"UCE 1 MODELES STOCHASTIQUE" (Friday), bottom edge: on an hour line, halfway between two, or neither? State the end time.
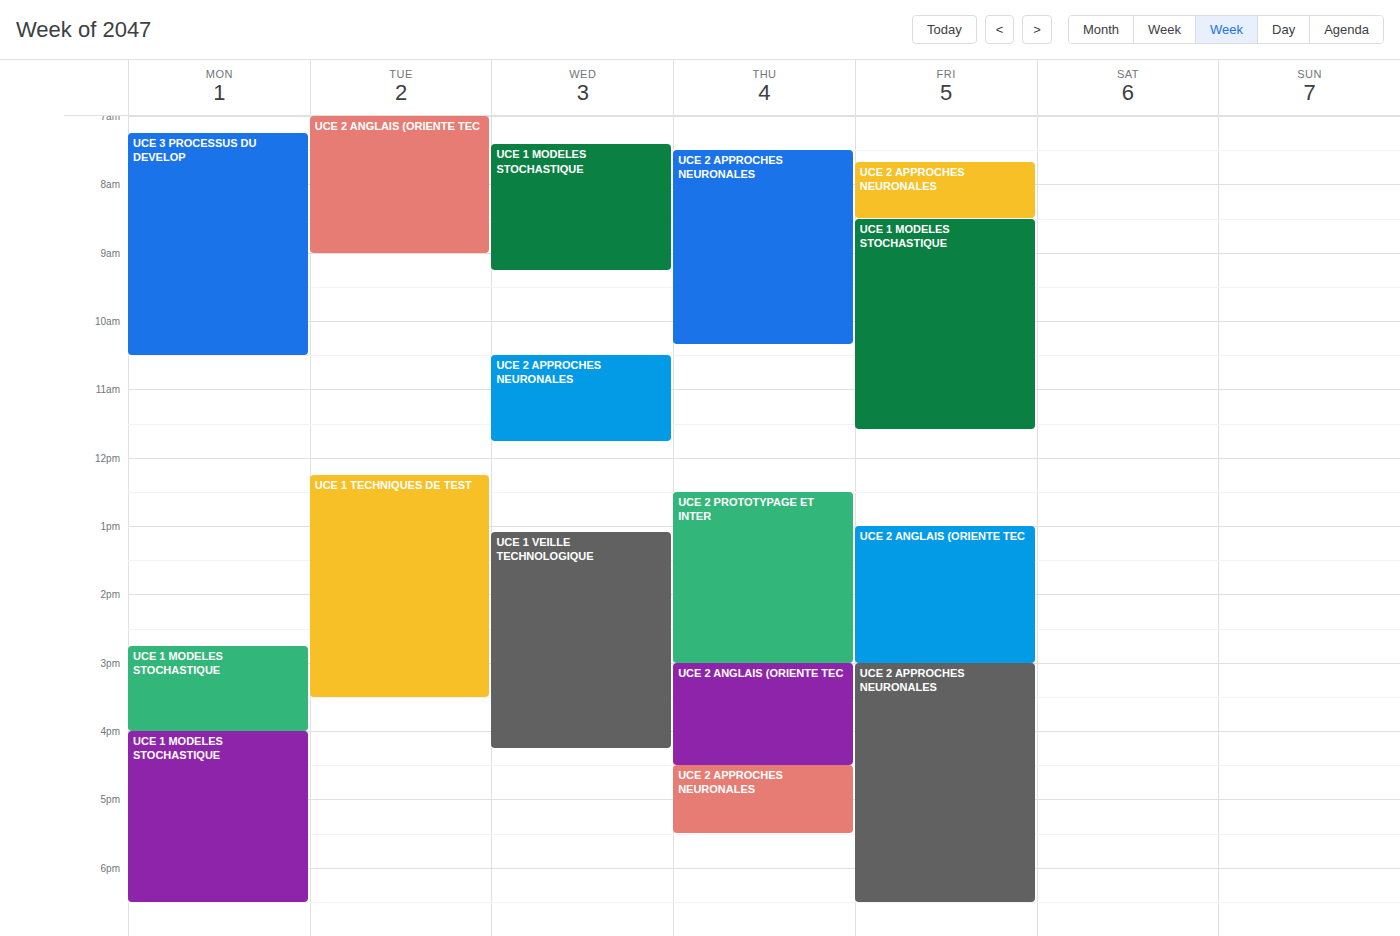
11:35 AM -- neither: 35 minutes below the 11 AM line and 25 minutes above the 12 PM line.